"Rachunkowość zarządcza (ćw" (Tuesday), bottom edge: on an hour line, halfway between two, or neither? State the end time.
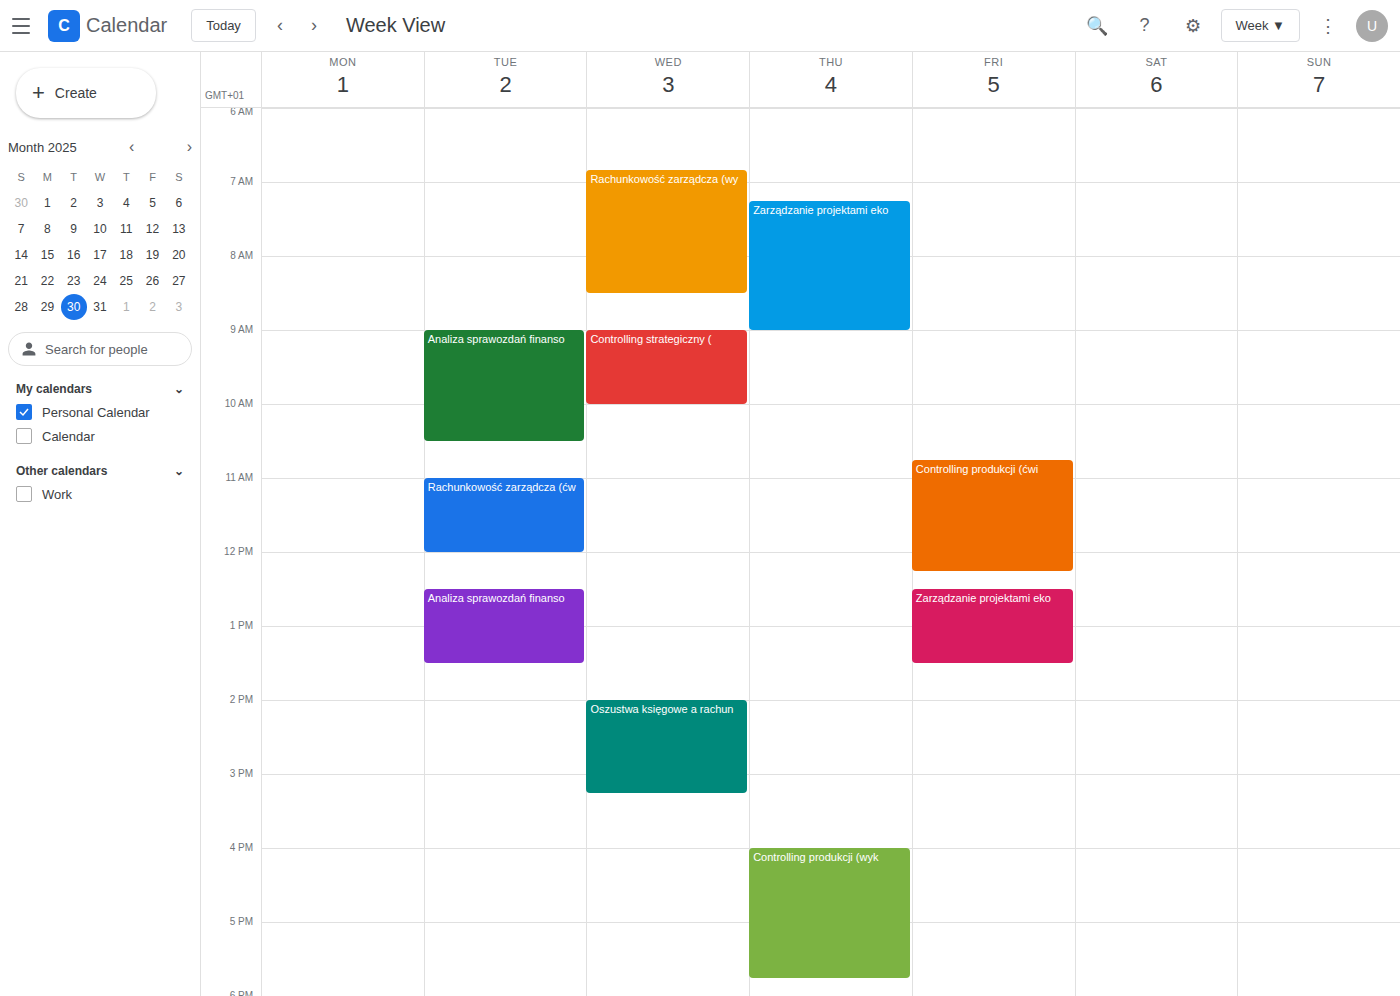
12:00 PM -- exactly on the 12 PM line.